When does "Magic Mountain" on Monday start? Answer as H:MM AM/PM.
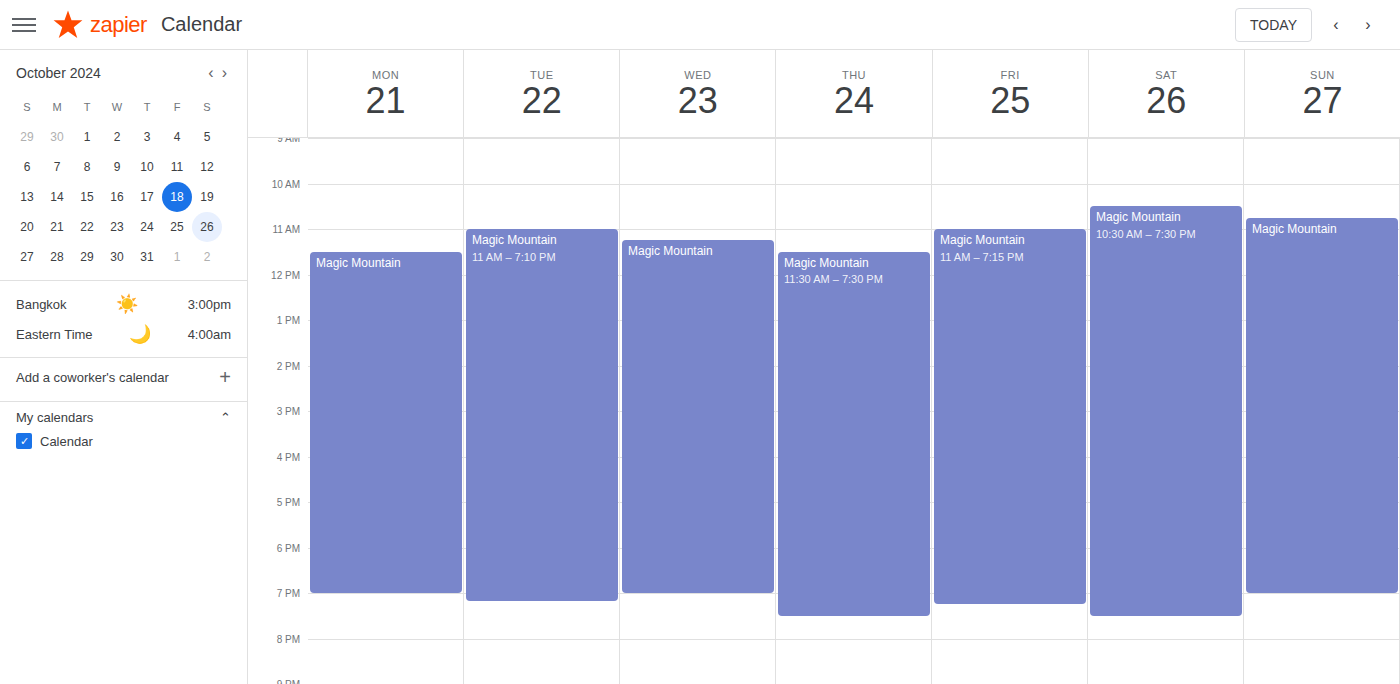
11:30 AM